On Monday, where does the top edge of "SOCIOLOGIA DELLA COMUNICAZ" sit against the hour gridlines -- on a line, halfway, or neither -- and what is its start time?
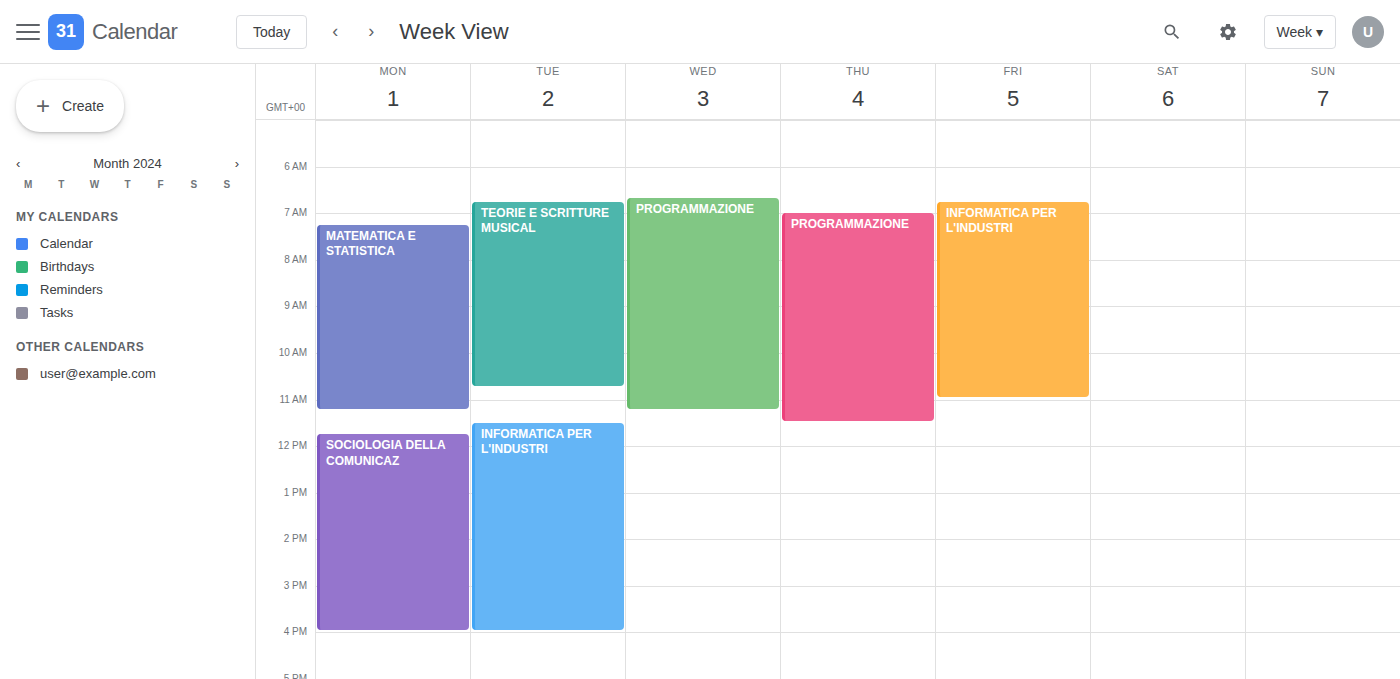
11:45 AM -- neither: three quarters of the way from the 11 AM line to the 12 PM line.